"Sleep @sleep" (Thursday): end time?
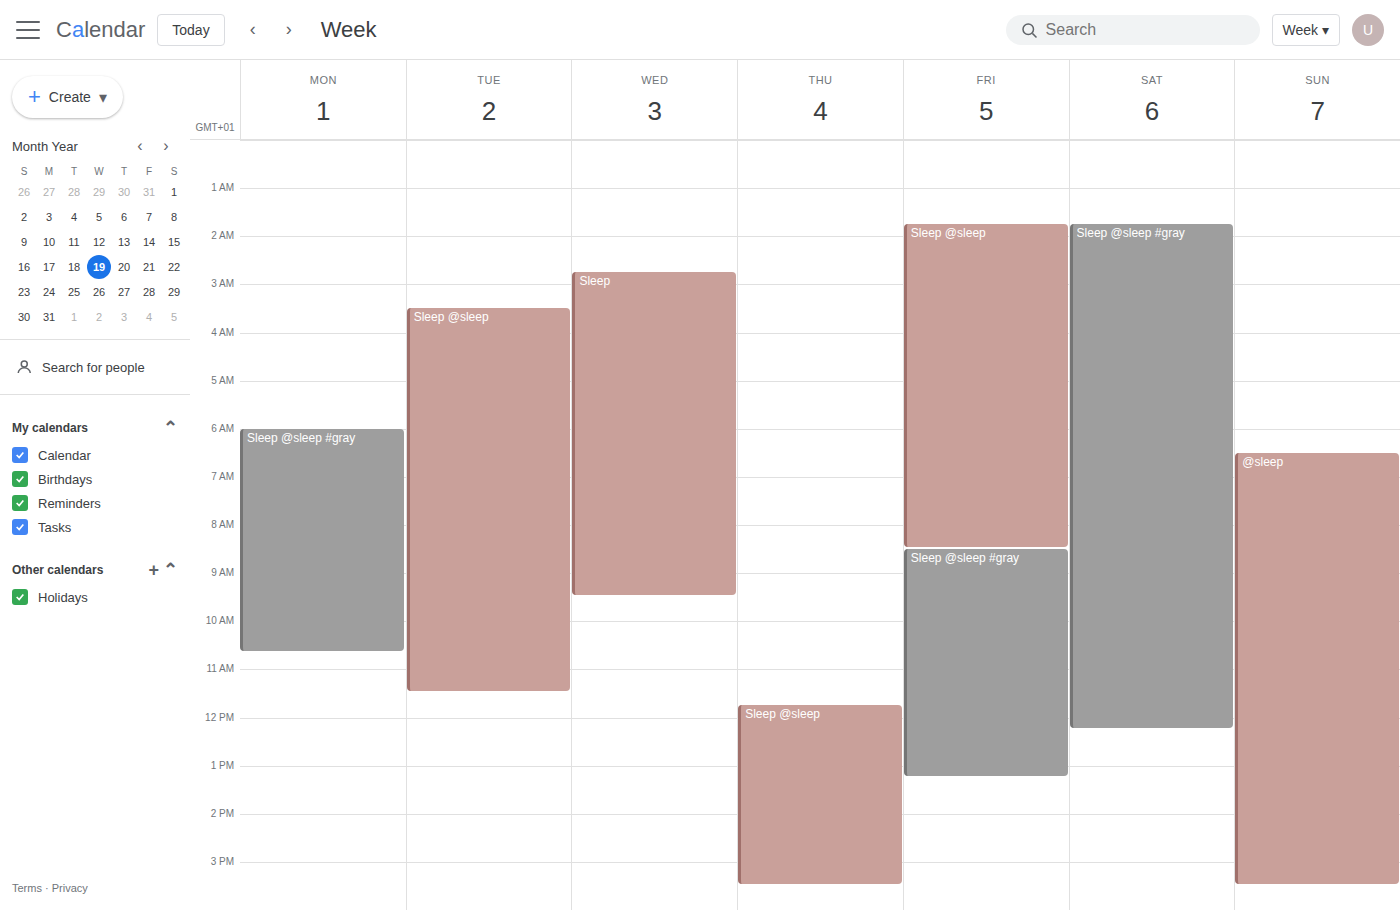
15:30